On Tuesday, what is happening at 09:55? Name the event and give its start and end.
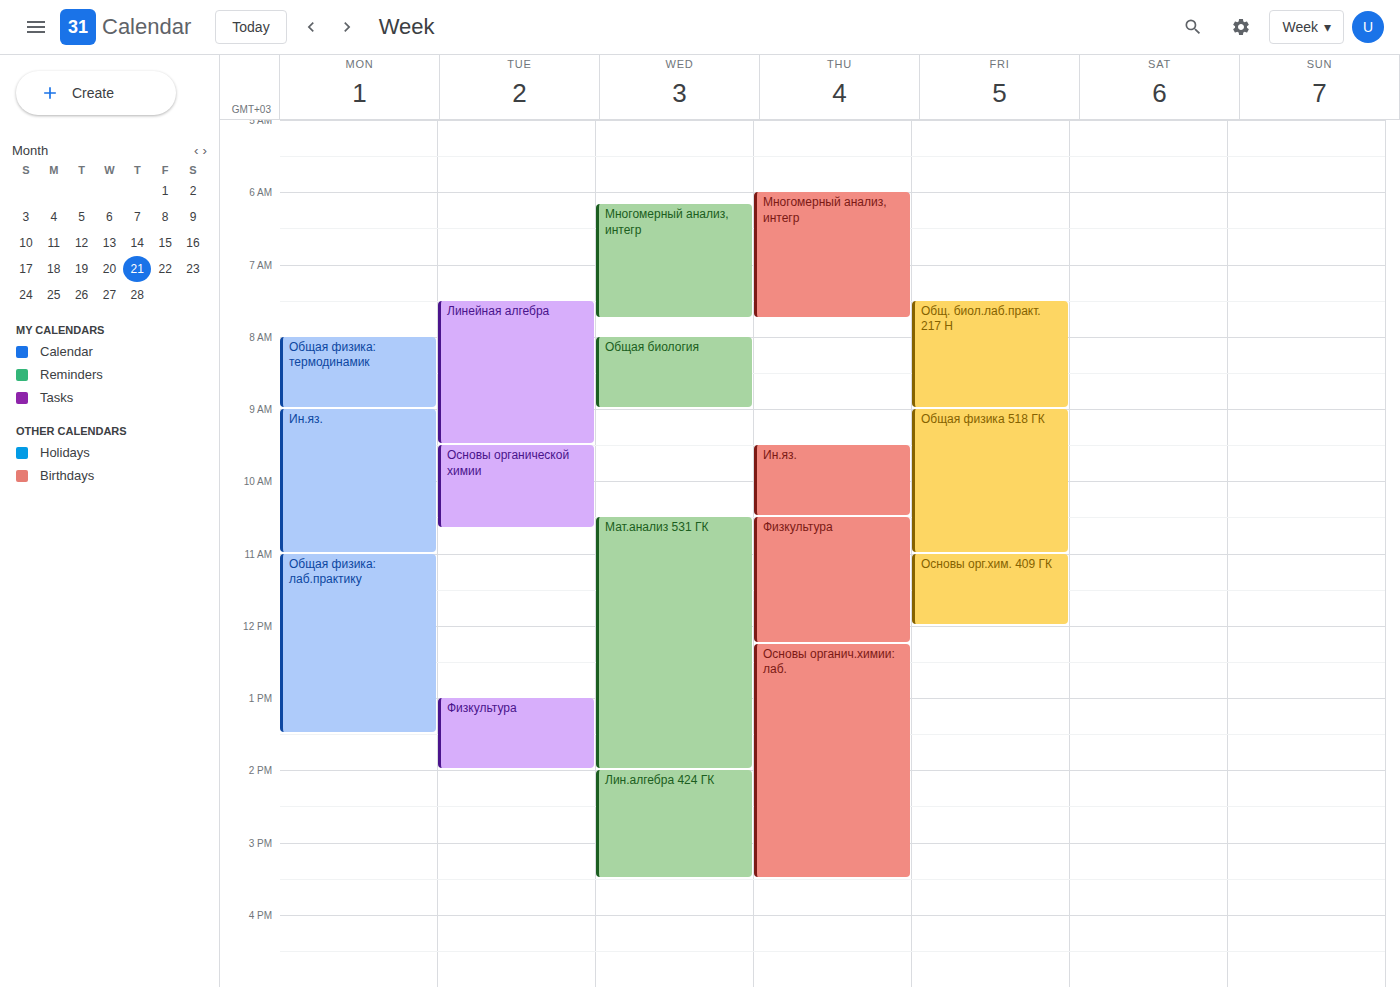
"Основы органической химии", 09:30 to 10:40